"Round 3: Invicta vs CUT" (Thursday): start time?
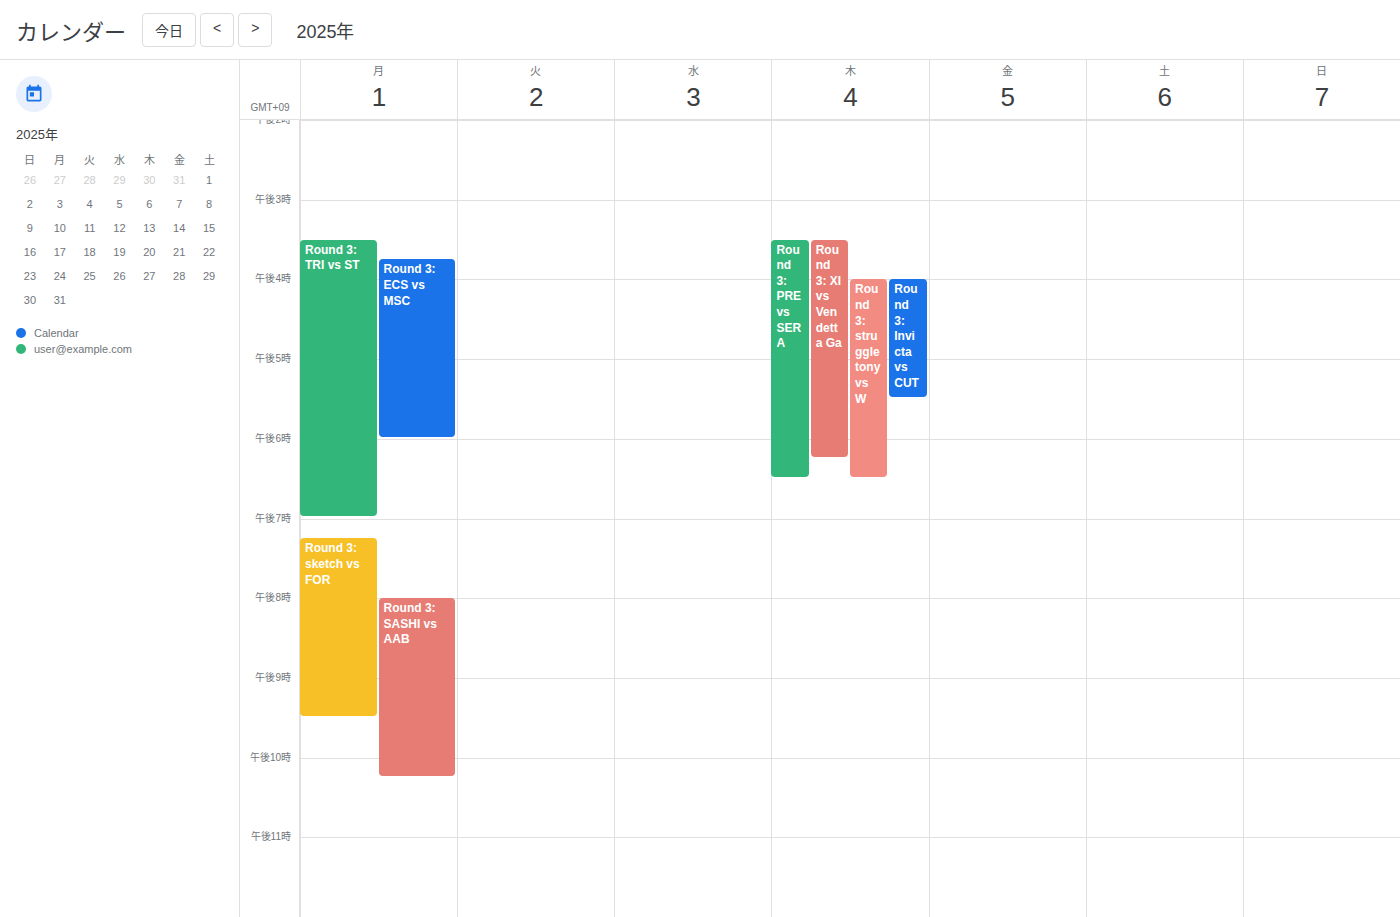
4:00 PM